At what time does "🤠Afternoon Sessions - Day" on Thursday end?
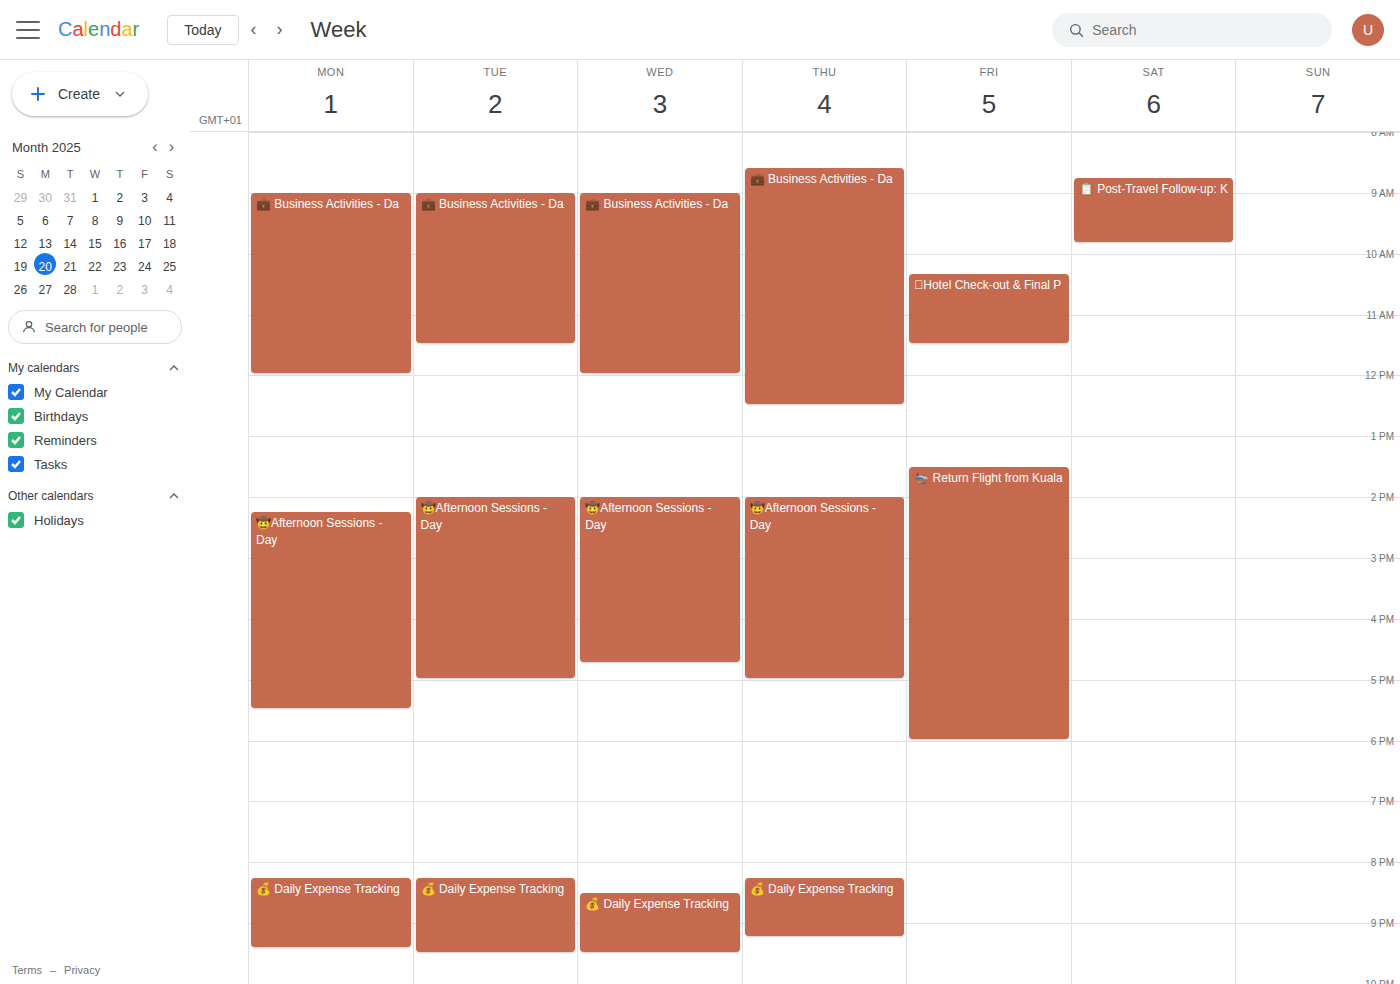
5:00 PM